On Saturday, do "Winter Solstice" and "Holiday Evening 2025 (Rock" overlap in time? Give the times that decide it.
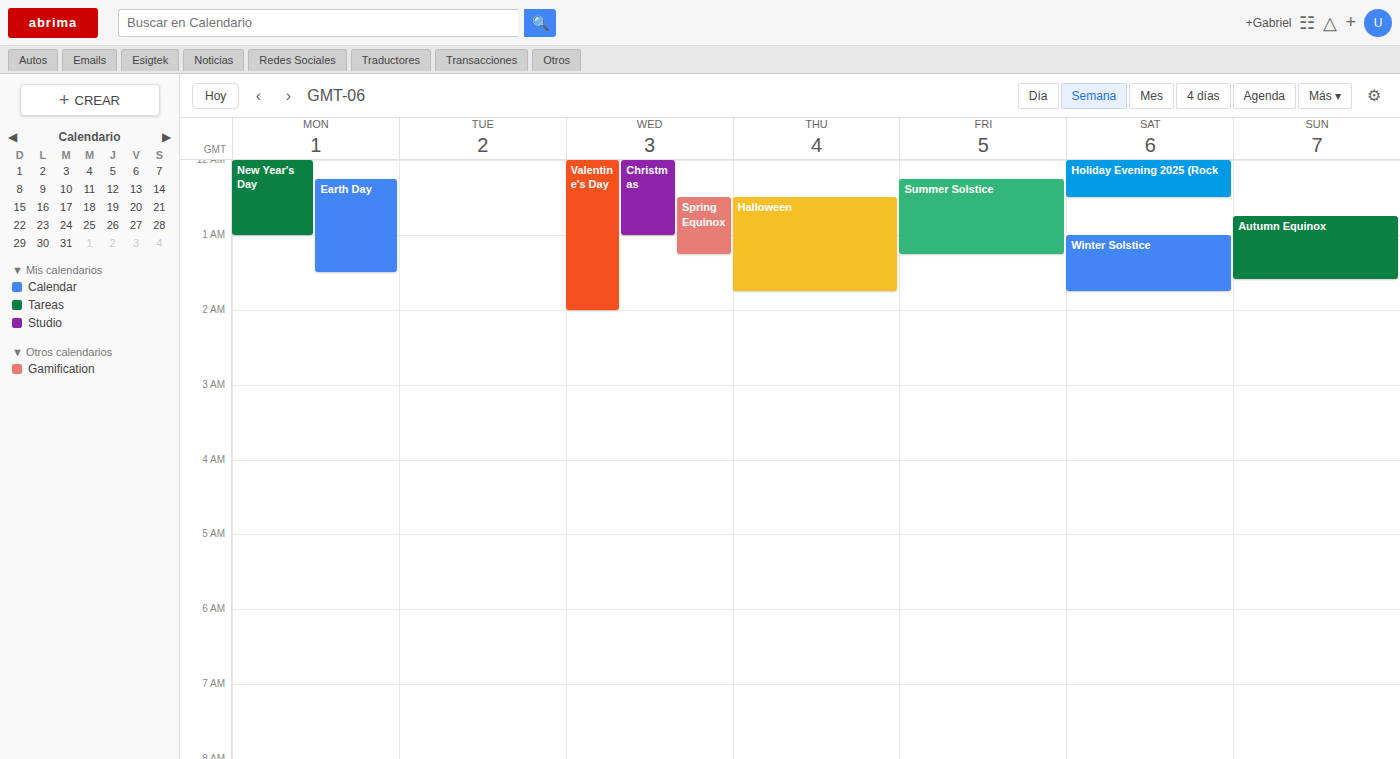
"Holiday Evening 2025 (Rock" ends at 00:30 and "Winter Solstice" starts at 01:00 -- no overlap.